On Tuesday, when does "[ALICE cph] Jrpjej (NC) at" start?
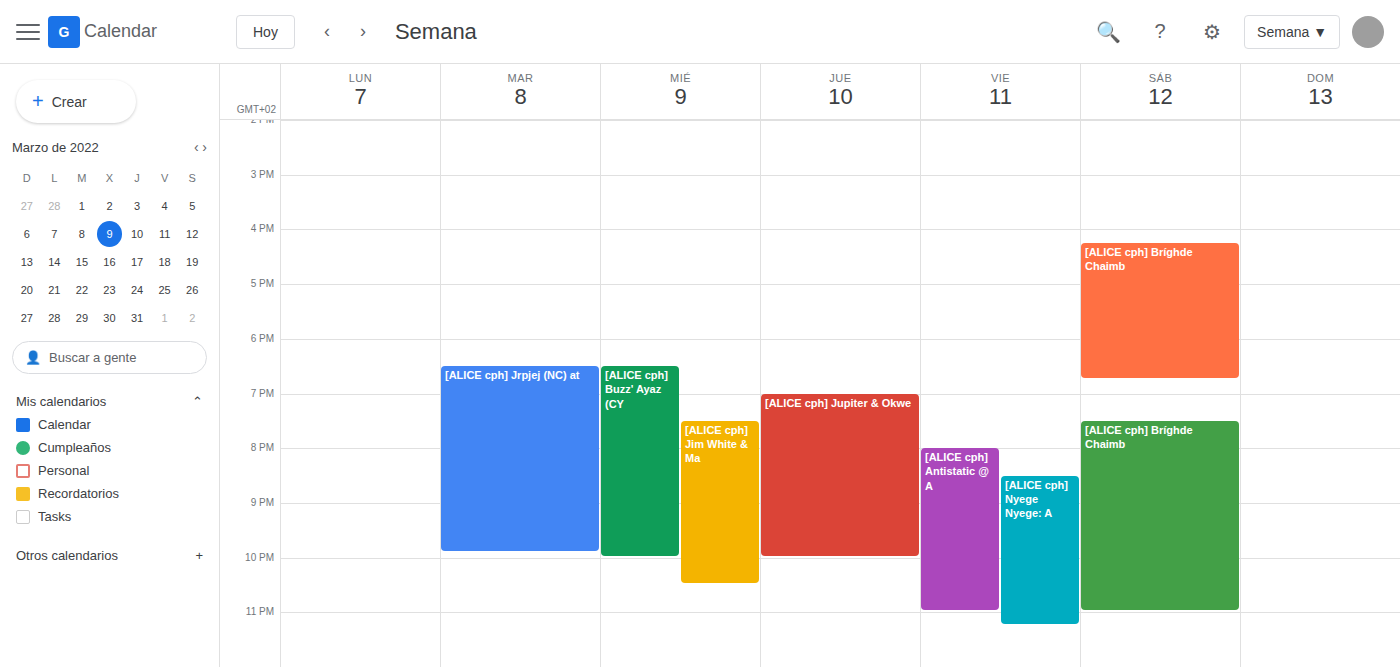
18:30